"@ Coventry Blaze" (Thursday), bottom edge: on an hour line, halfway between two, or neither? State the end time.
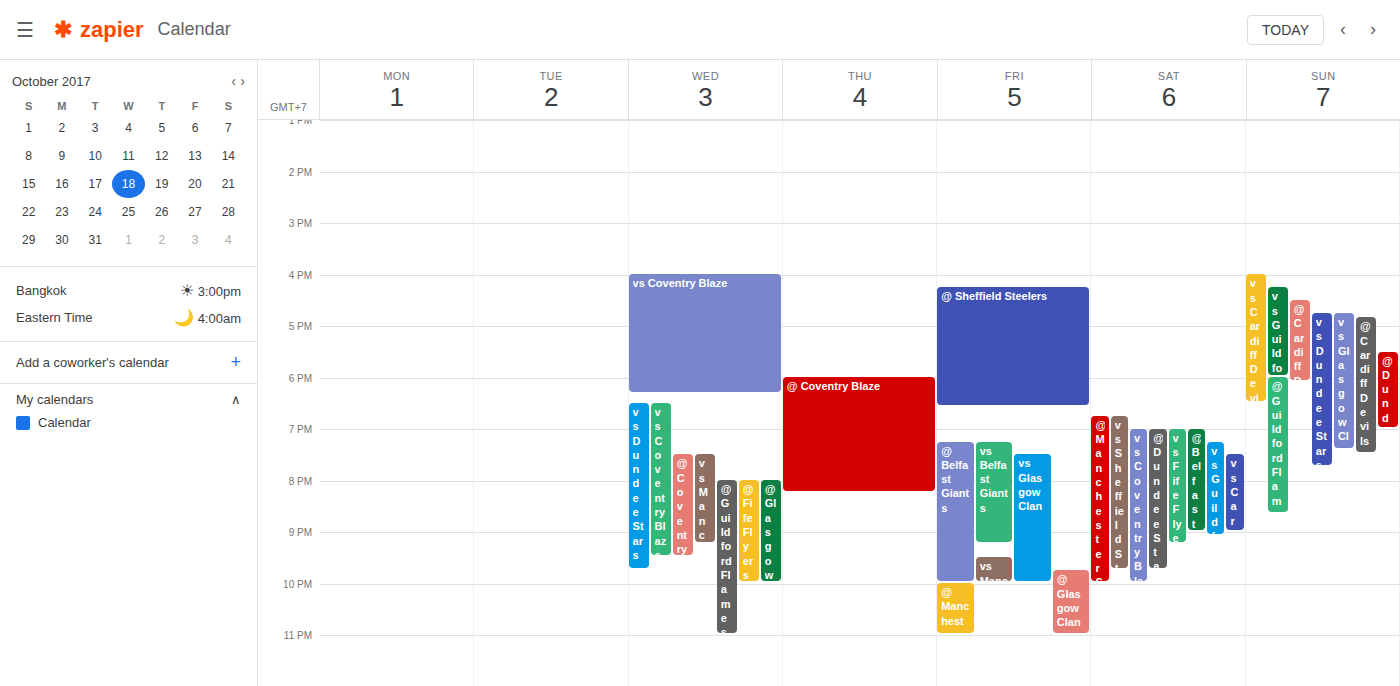
8:15 PM -- neither: a quarter of the way from the 8 PM line to the 9 PM line.